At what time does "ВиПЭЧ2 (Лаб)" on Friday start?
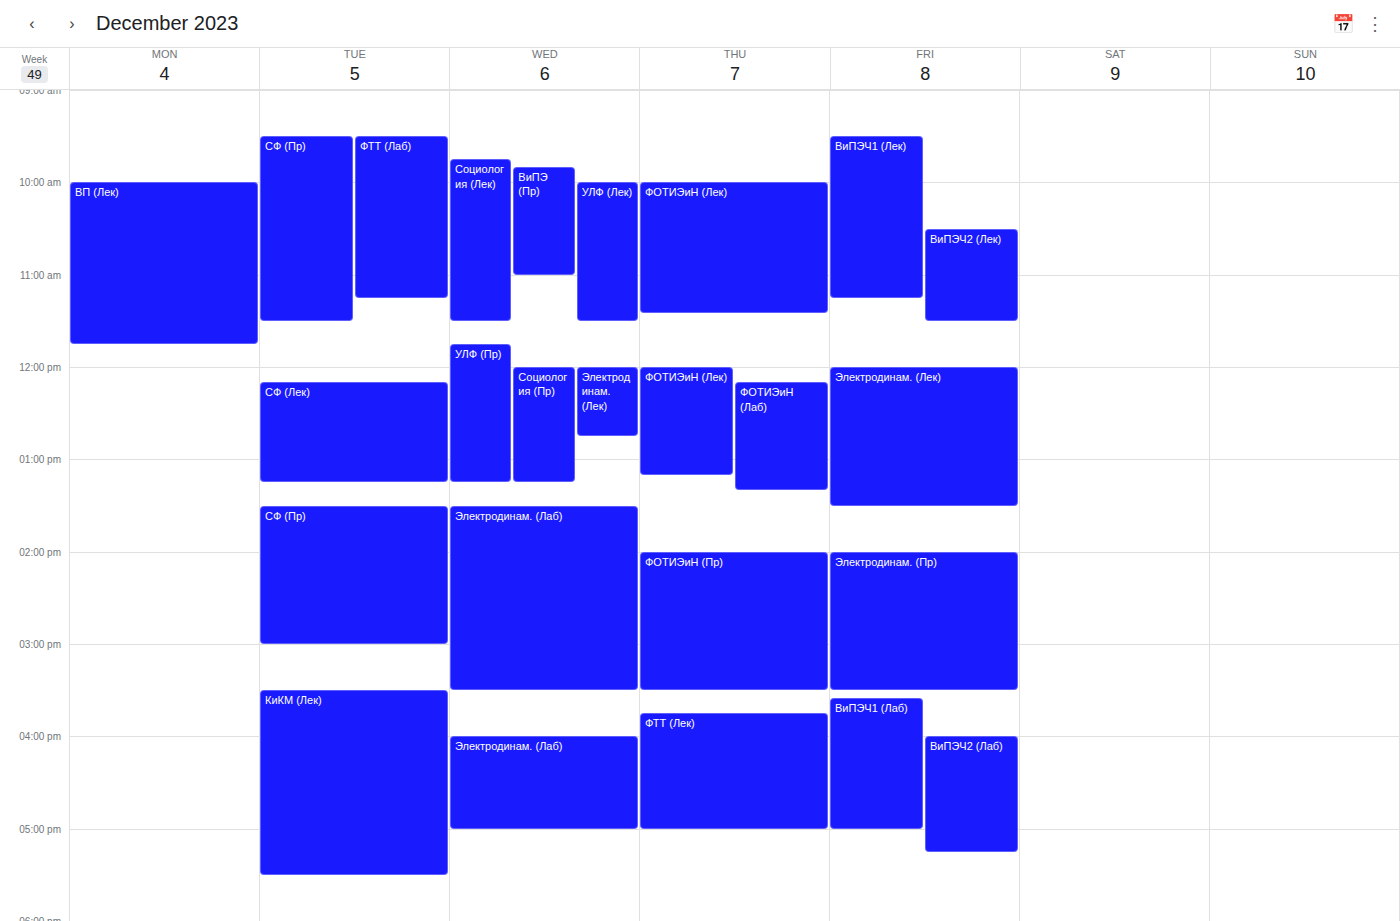
16:00